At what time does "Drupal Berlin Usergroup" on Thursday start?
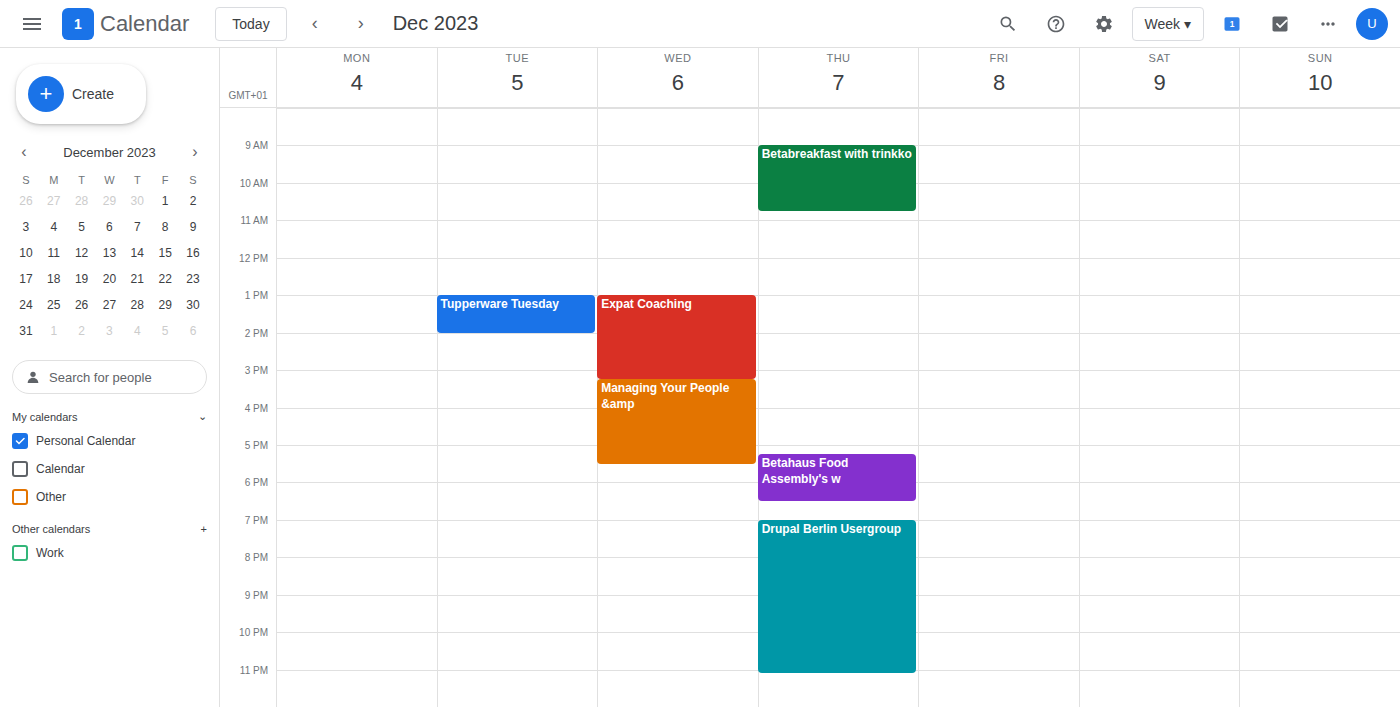
7:00 PM